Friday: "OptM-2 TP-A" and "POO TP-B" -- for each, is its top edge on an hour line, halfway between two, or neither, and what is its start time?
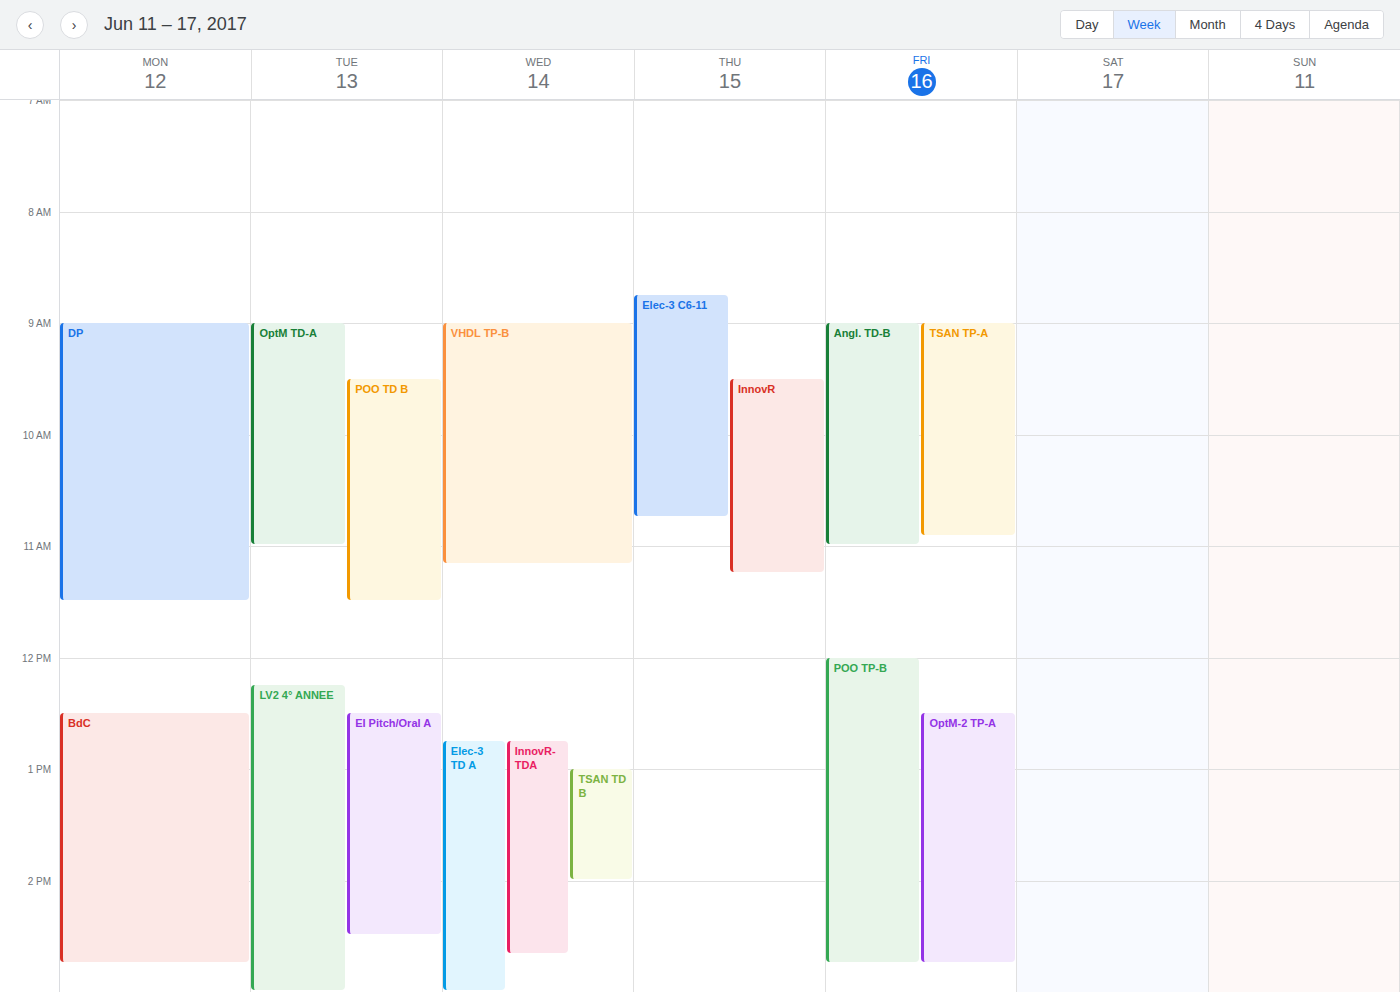
"OptM-2 TP-A": 12:30 PM, halfway between the 12 PM and 1 PM lines. "POO TP-B": 12:00 PM, exactly on the 12 PM line.